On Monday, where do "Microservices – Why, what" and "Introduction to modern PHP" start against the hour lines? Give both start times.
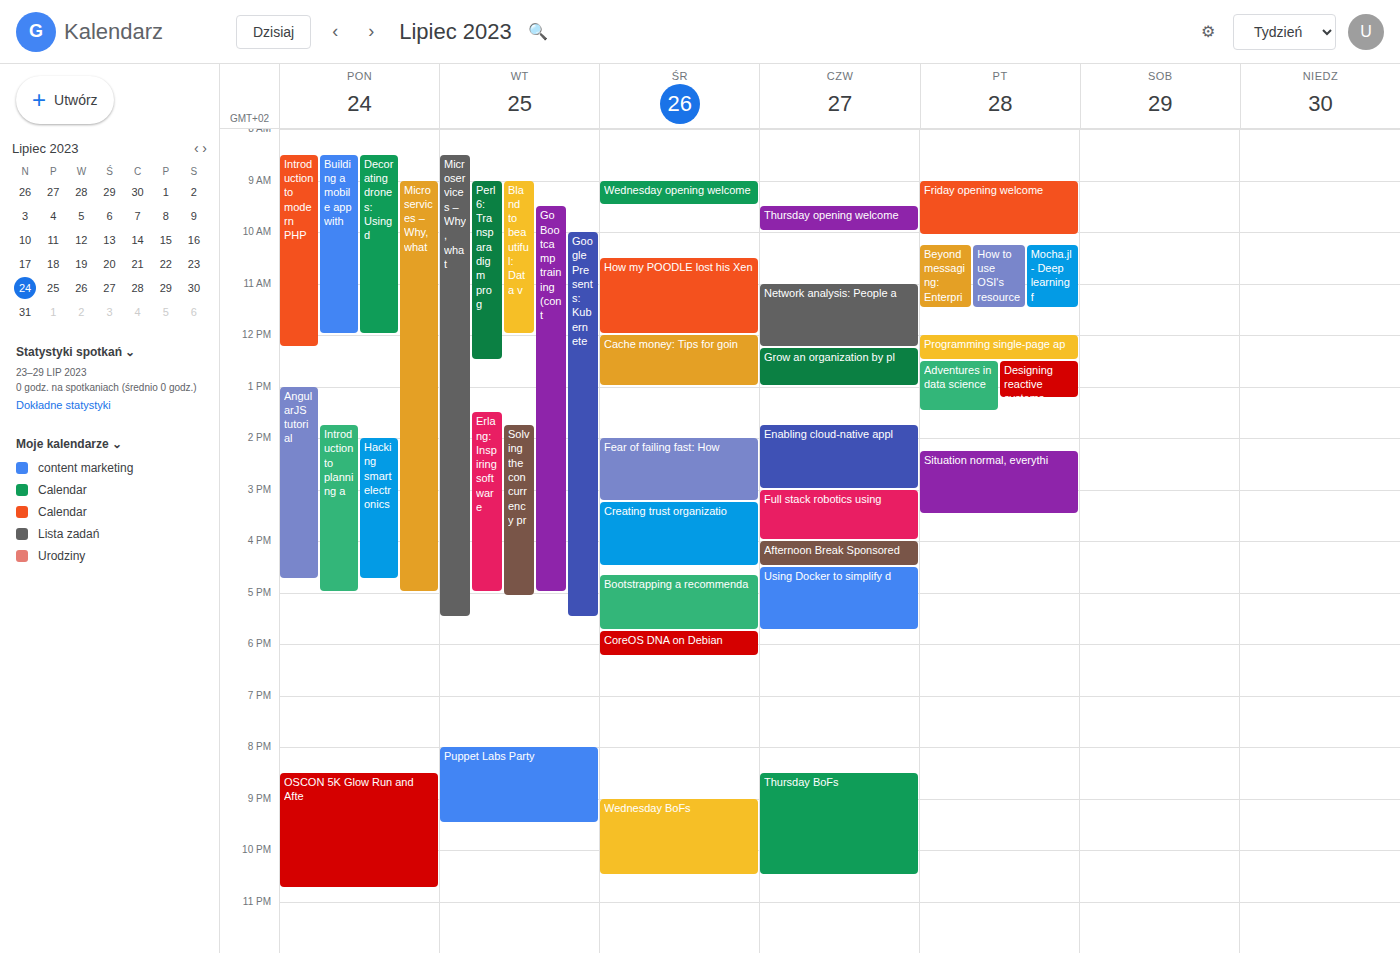
"Microservices – Why, what": 9:00 AM, exactly on the 9 AM line. "Introduction to modern PHP": 8:30 AM, halfway between the 8 AM and 9 AM lines.